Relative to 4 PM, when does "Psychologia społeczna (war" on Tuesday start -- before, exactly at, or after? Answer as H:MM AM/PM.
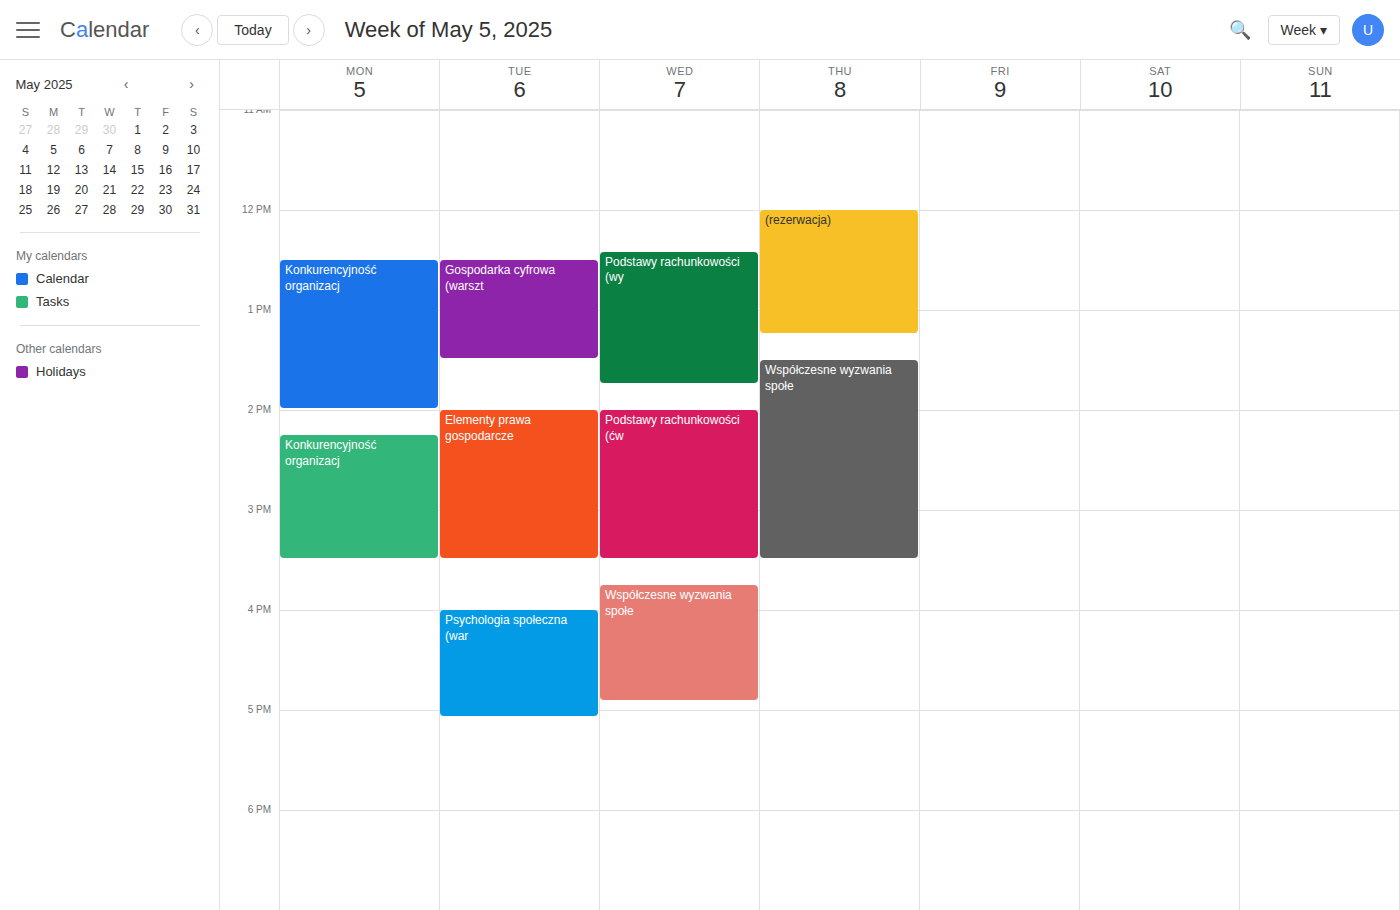
4:00 PM -- exactly at 4 PM, on the 4 PM line.